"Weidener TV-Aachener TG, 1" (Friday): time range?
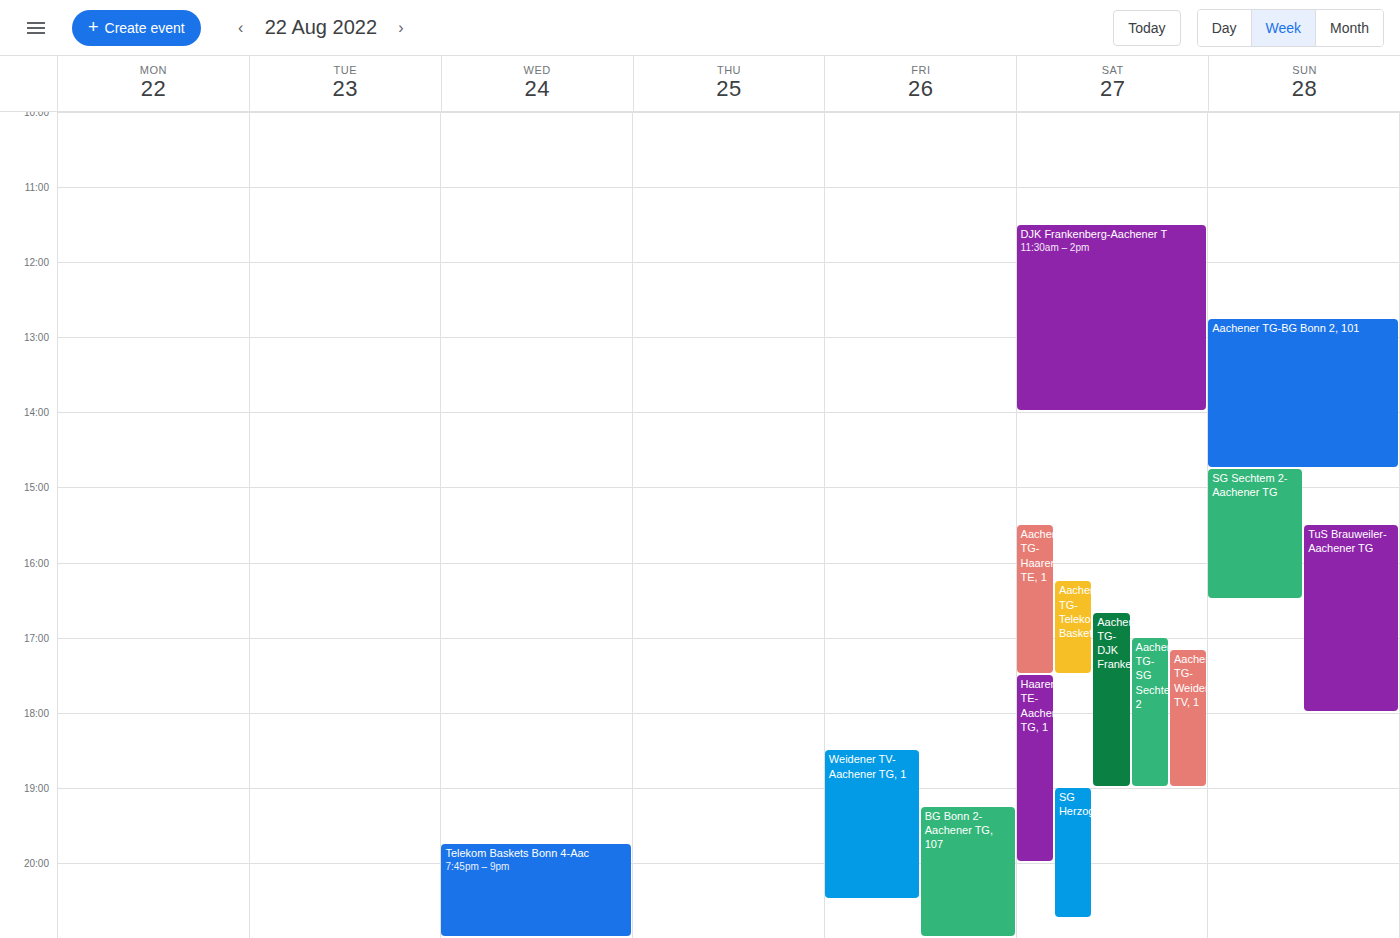
18:30 to 20:30